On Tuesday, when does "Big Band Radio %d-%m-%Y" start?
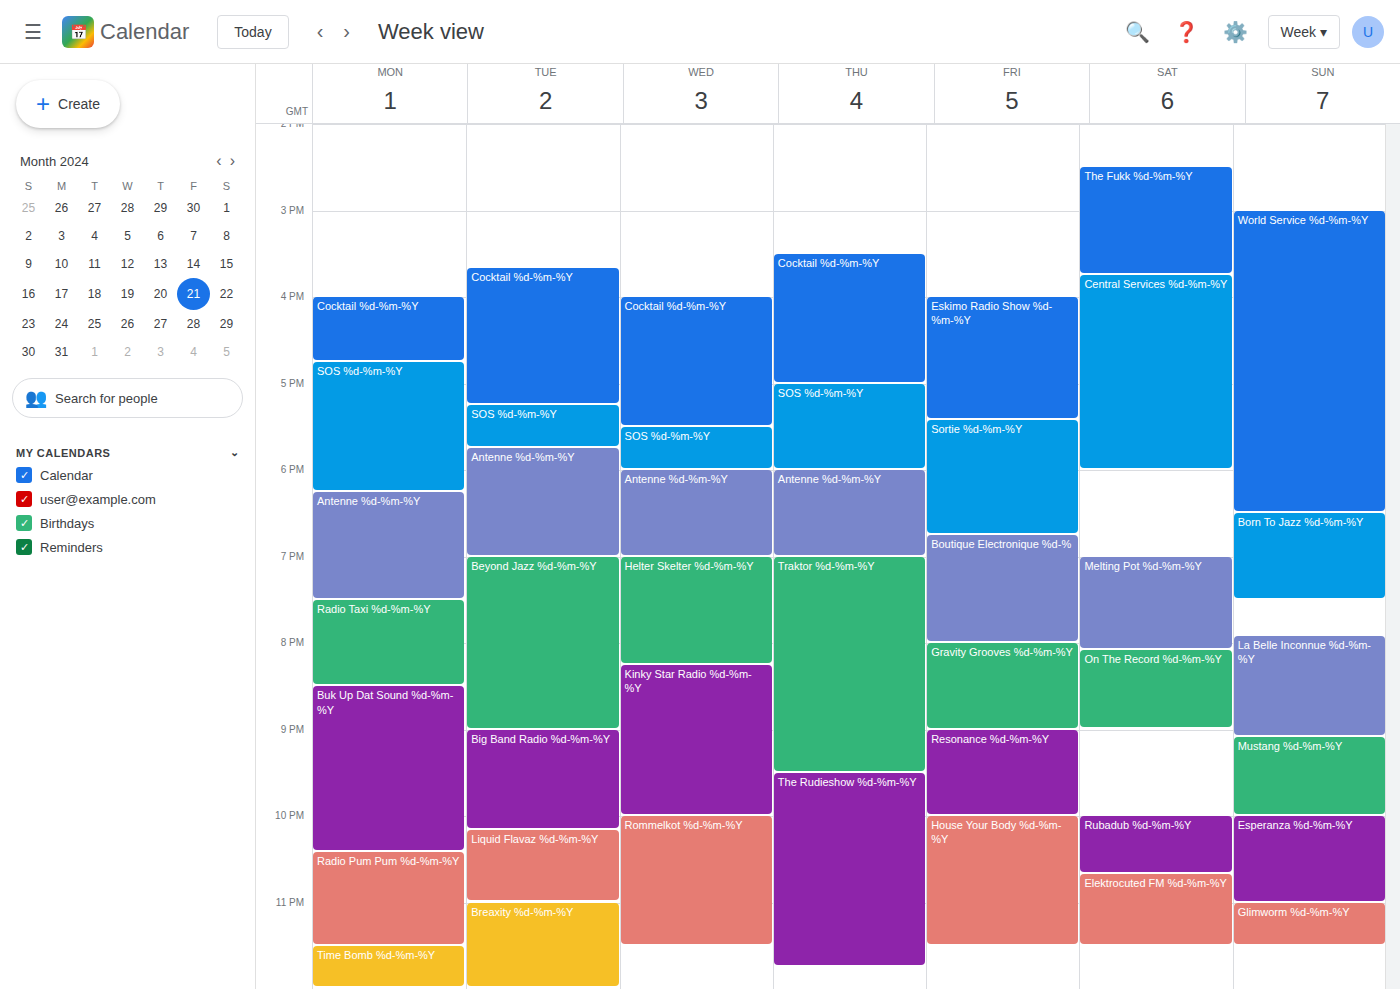
9:00 PM